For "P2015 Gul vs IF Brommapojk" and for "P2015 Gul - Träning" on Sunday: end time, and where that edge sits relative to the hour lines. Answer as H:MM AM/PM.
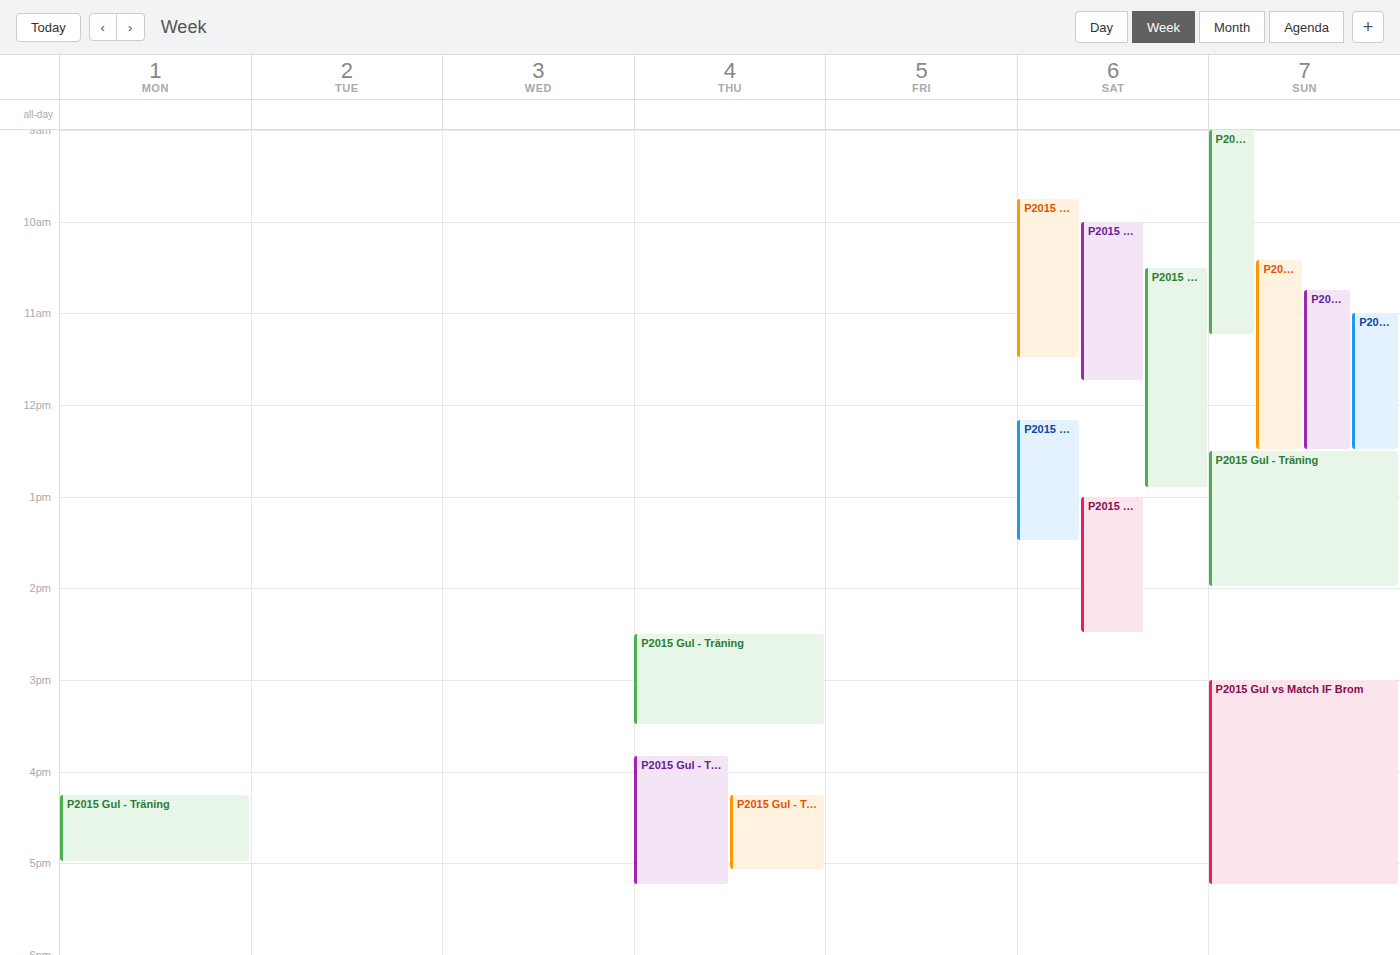
"P2015 Gul vs IF Brommapojk": 12:30 PM, halfway between the 12 PM and 1 PM lines. "P2015 Gul - Träning": 2:00 PM, exactly on the 2 PM line.